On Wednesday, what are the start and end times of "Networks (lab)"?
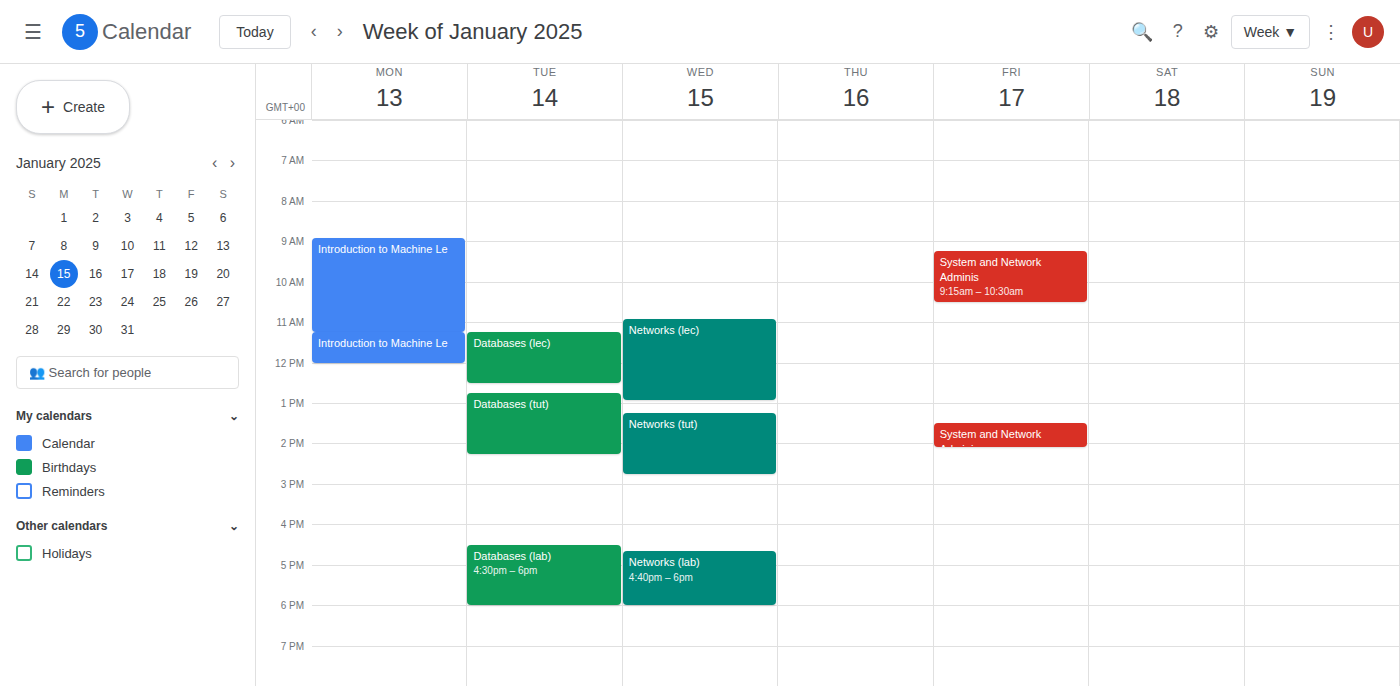
4:40 PM to 6:00 PM